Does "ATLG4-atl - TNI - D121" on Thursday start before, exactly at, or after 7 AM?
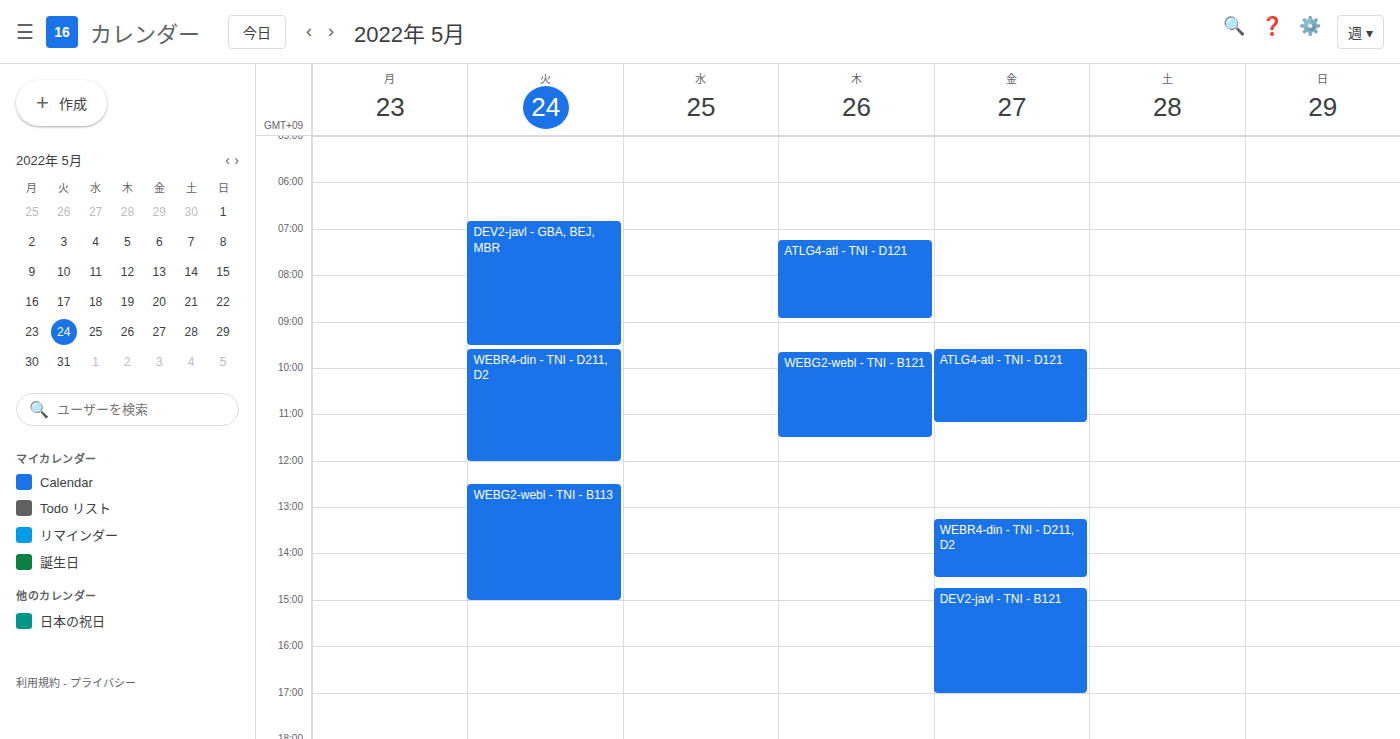
7:15 AM -- after 7 AM, 15 minutes below the 7 AM line.